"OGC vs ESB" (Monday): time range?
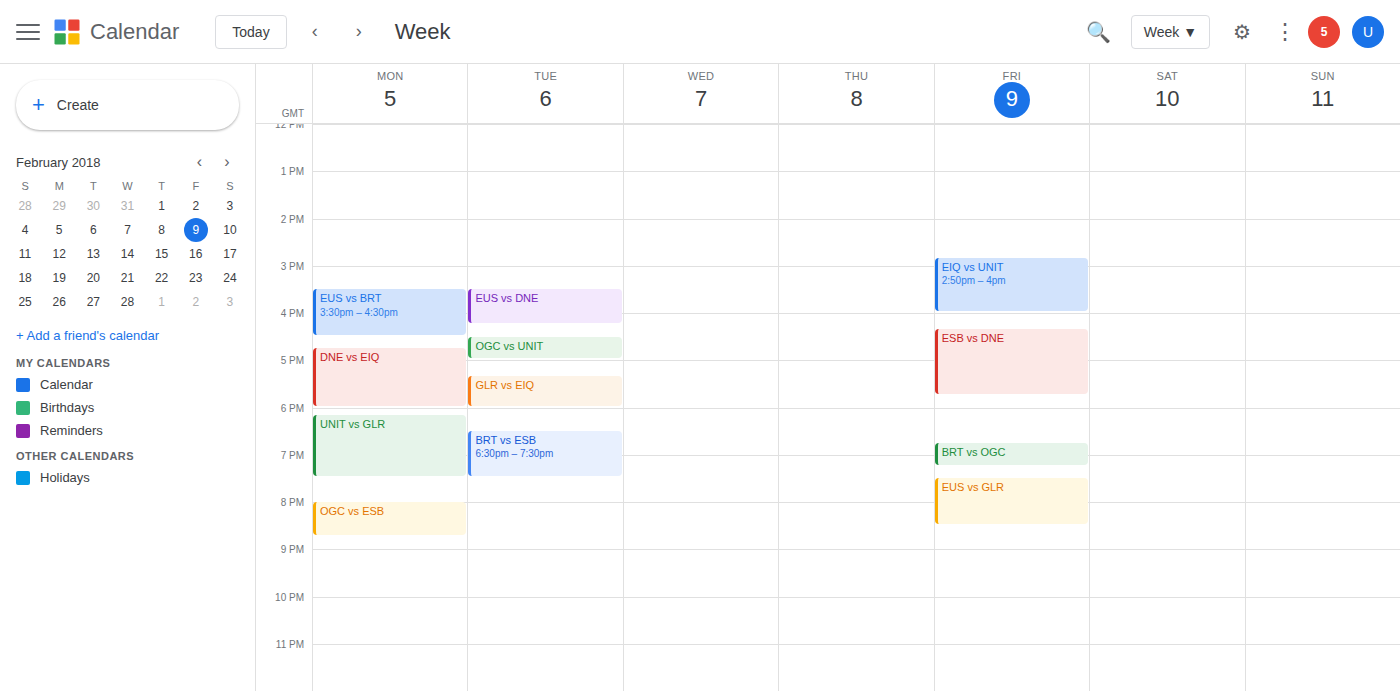
8:00 PM to 8:45 PM